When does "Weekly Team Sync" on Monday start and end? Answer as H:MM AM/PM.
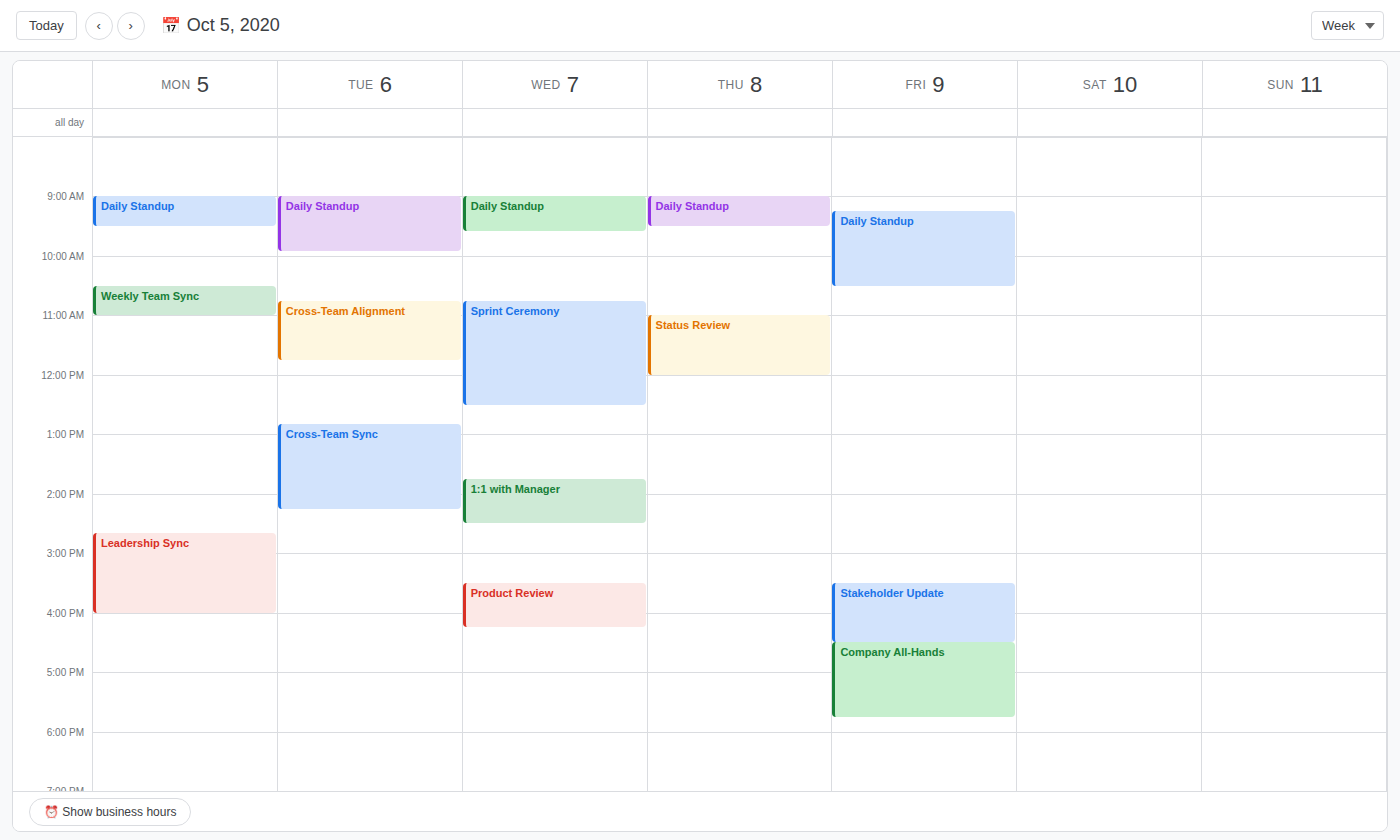
10:30 AM to 11:00 AM